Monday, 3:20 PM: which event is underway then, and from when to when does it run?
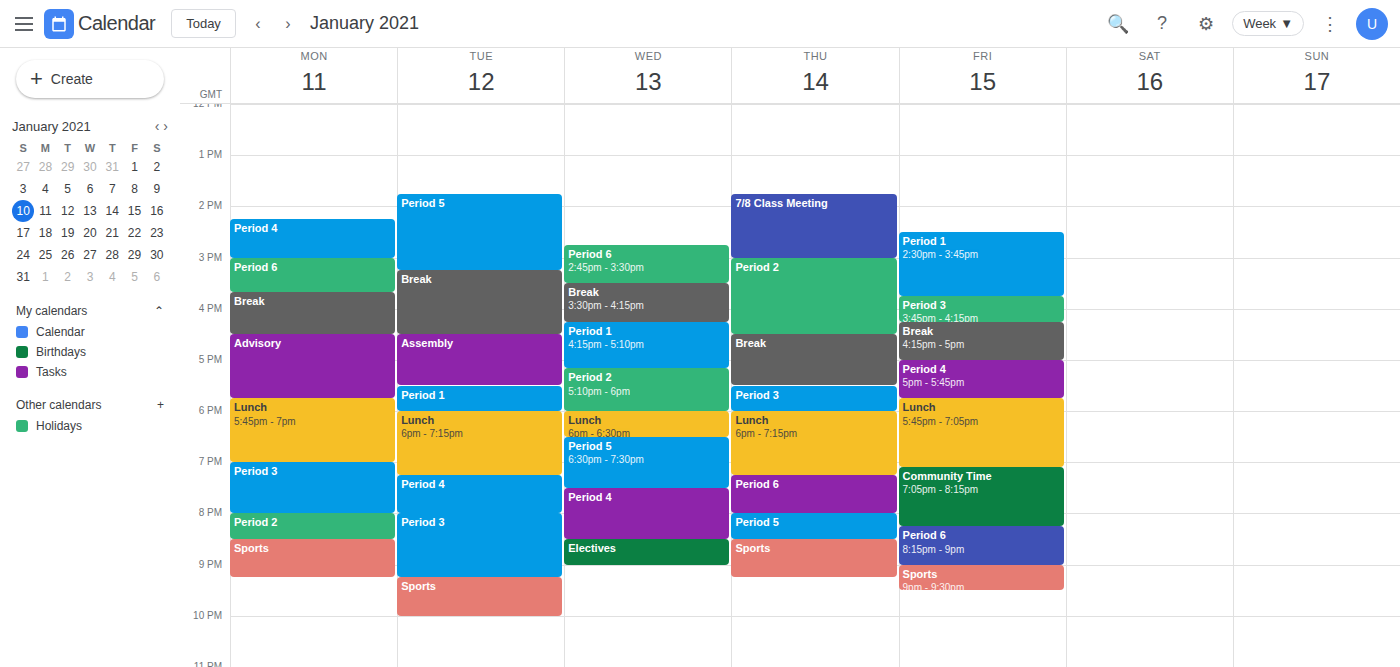
"Period 6", 3:00 PM to 3:40 PM